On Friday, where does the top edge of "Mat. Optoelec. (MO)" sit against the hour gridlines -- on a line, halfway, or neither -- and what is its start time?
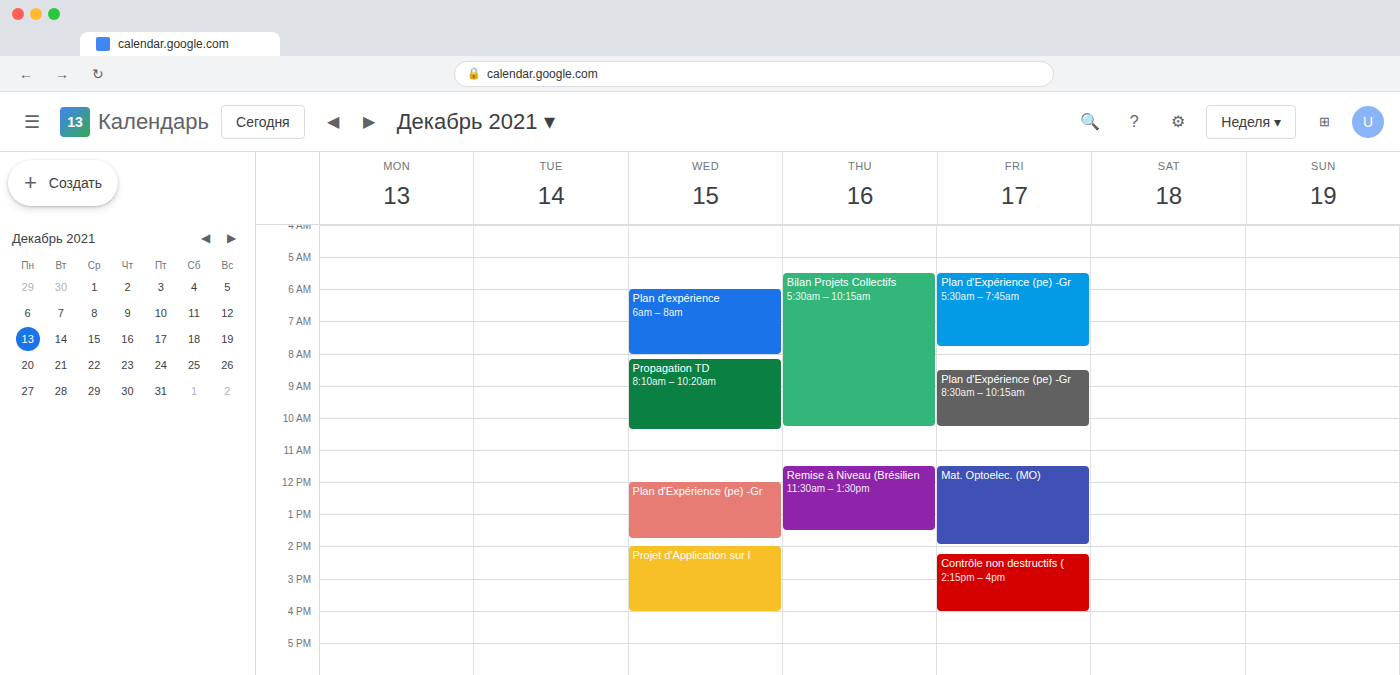
11:30 AM -- halfway between the 11 AM and 12 PM lines.